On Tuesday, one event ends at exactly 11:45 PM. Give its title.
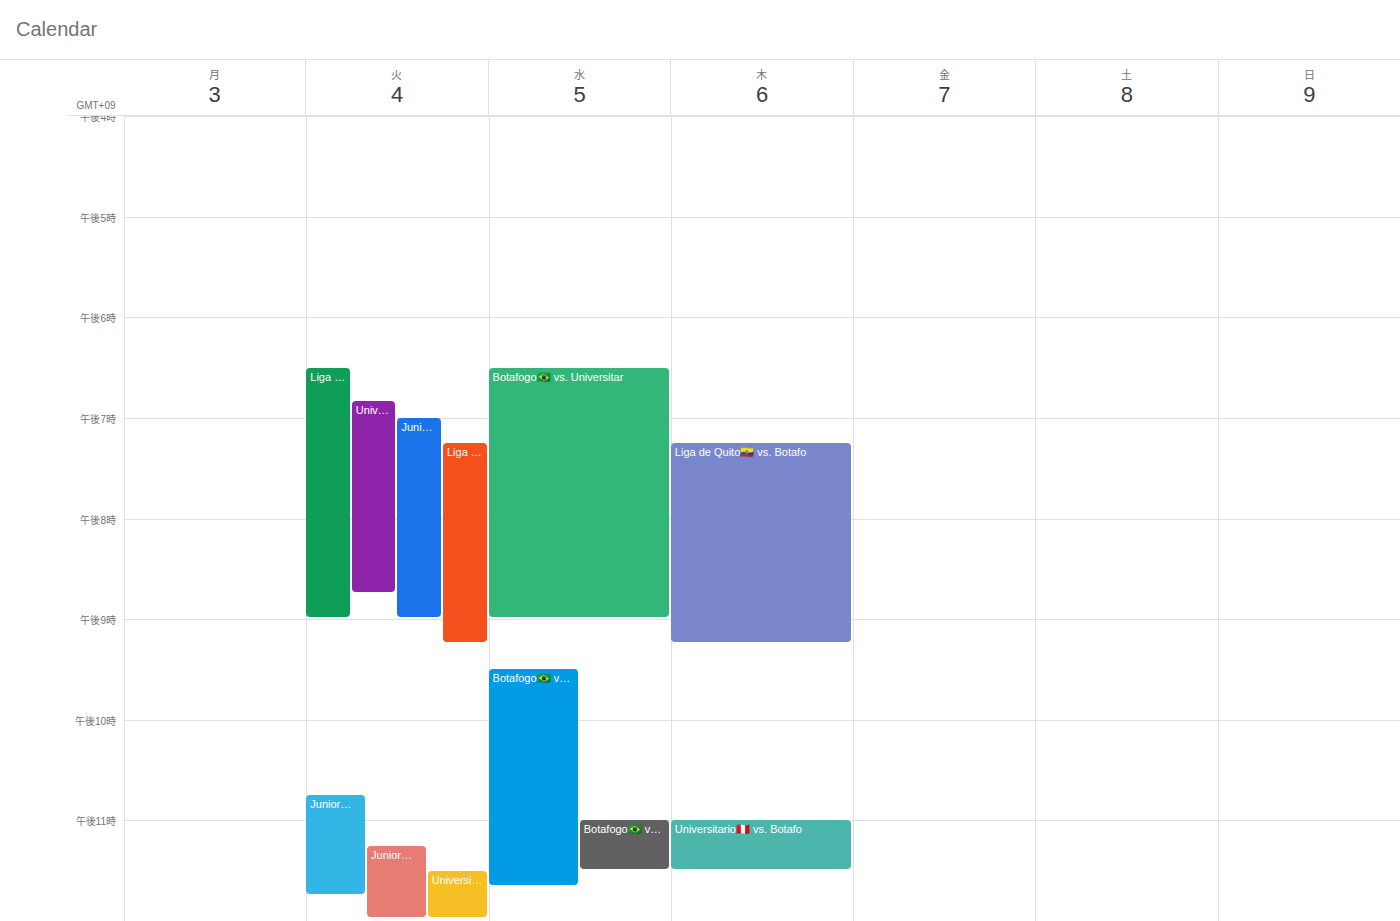
"Junior🇨🇴 vs. Liga de Quito"